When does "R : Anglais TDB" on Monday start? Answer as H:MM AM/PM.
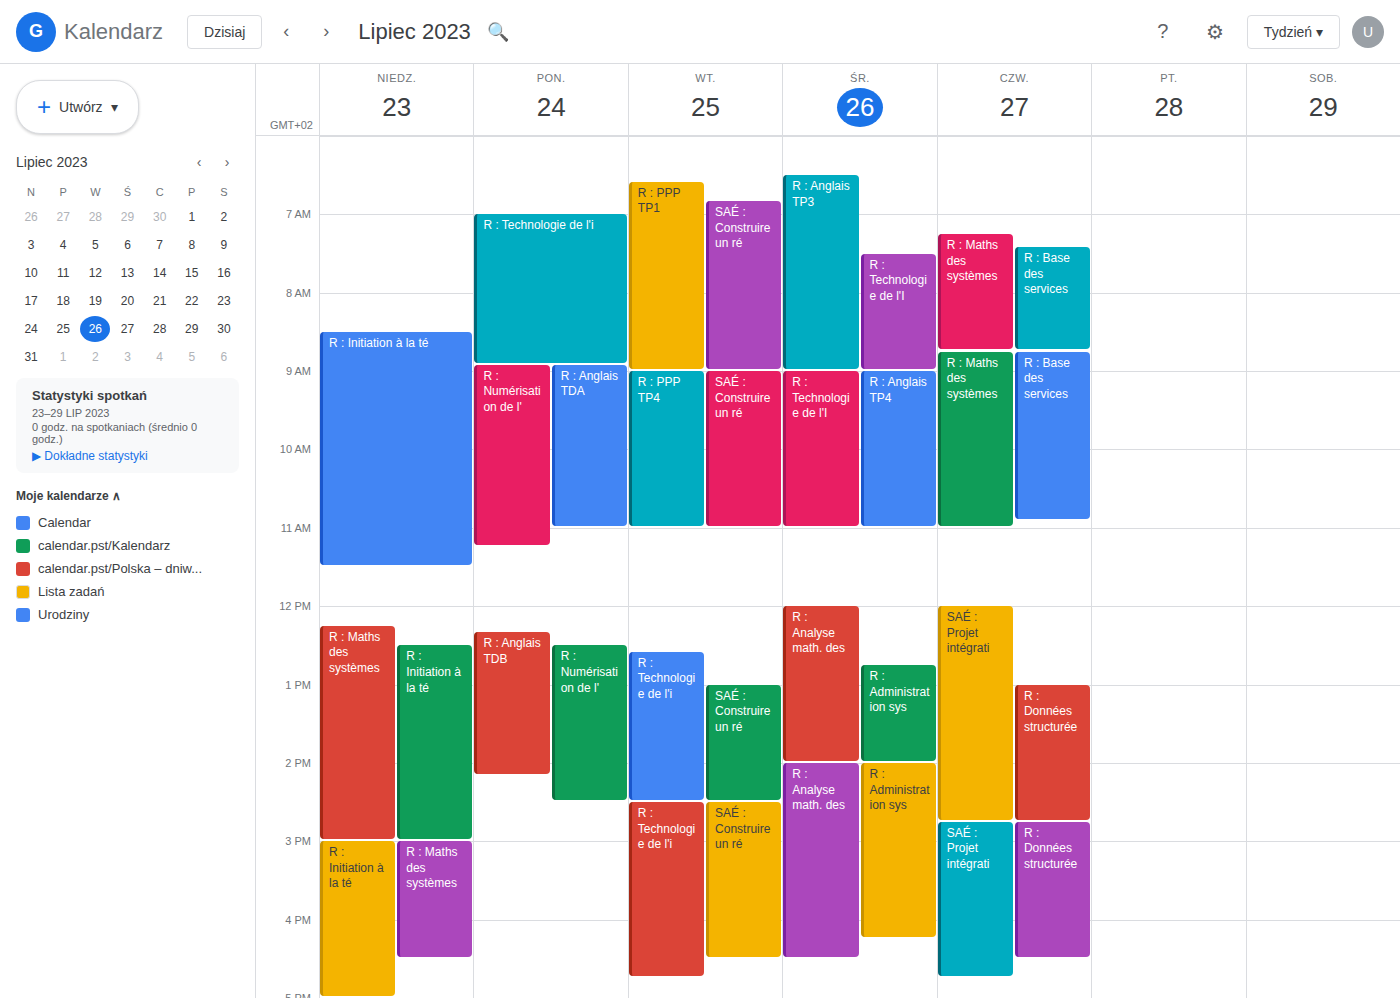
12:20 PM